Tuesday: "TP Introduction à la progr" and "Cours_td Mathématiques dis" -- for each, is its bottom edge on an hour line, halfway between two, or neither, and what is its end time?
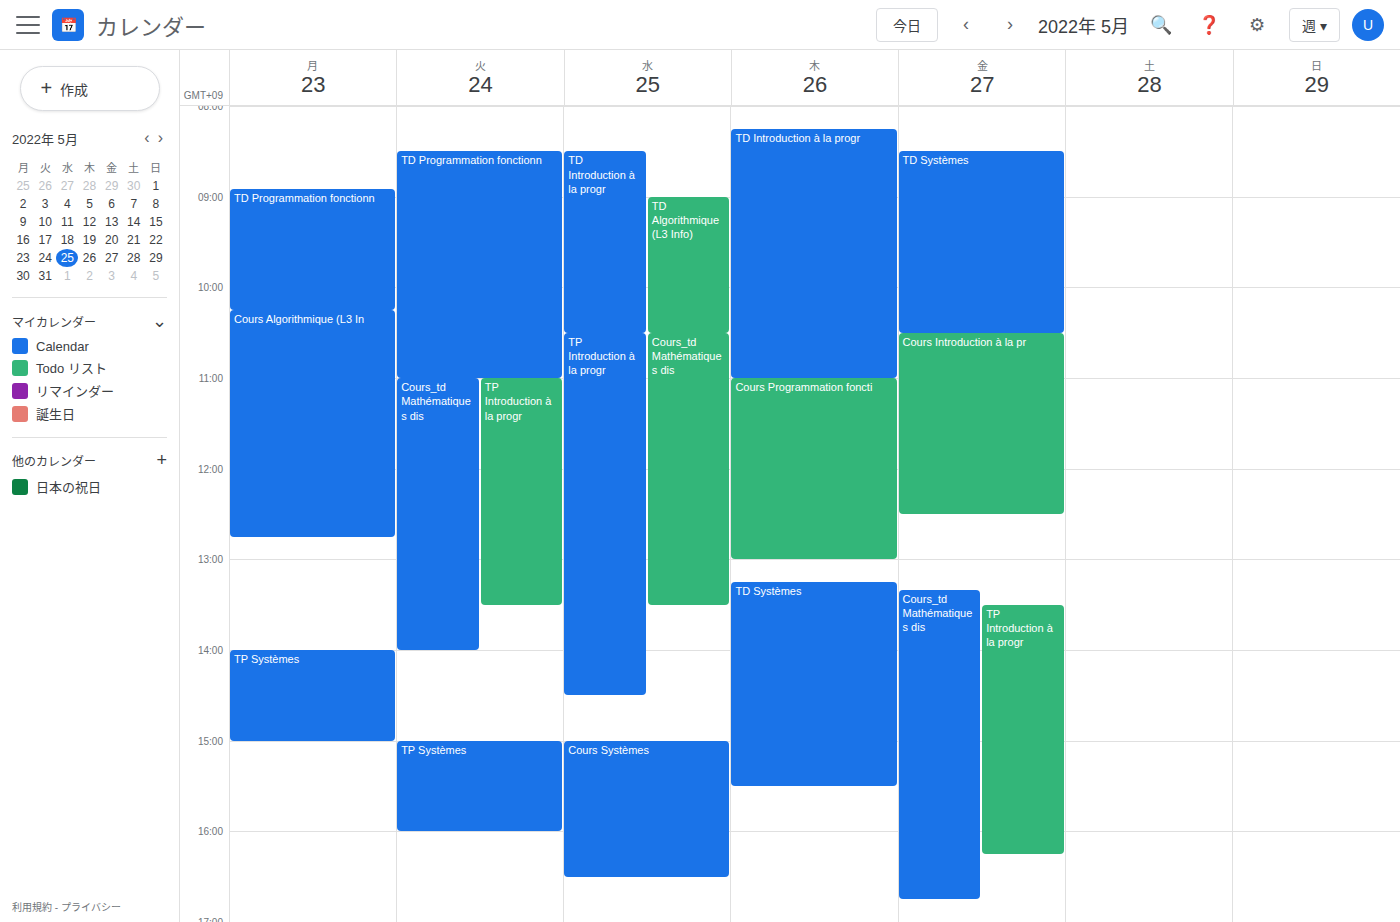
"TP Introduction à la progr": 1:30 PM, halfway between the 1 PM and 2 PM lines. "Cours_td Mathématiques dis": 2:00 PM, exactly on the 2 PM line.